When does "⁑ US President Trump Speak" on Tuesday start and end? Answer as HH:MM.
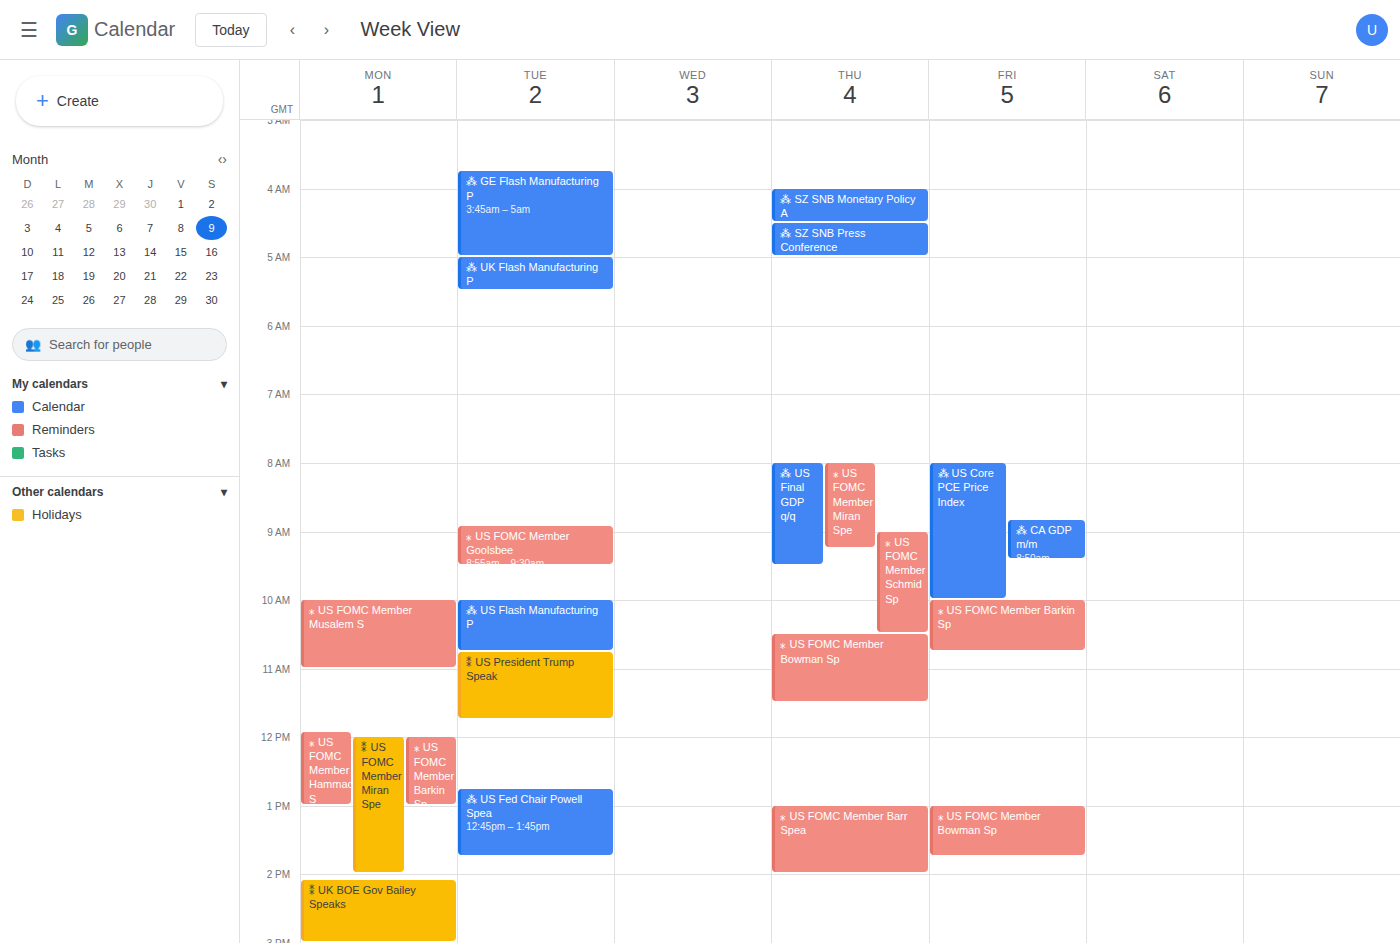
10:45 to 11:45